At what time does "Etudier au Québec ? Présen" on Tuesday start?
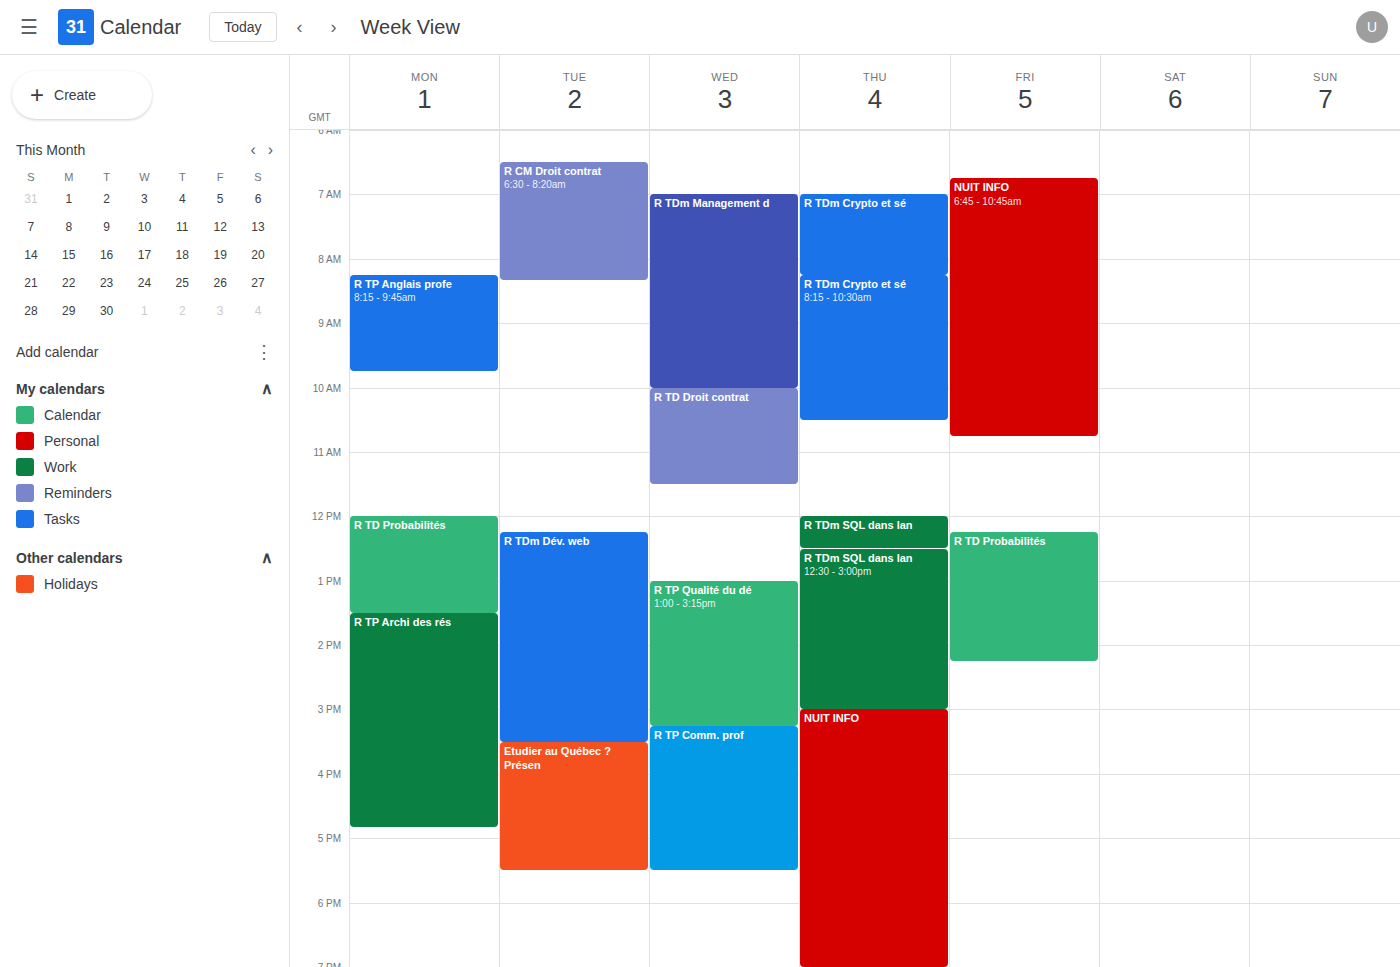
3:30 PM